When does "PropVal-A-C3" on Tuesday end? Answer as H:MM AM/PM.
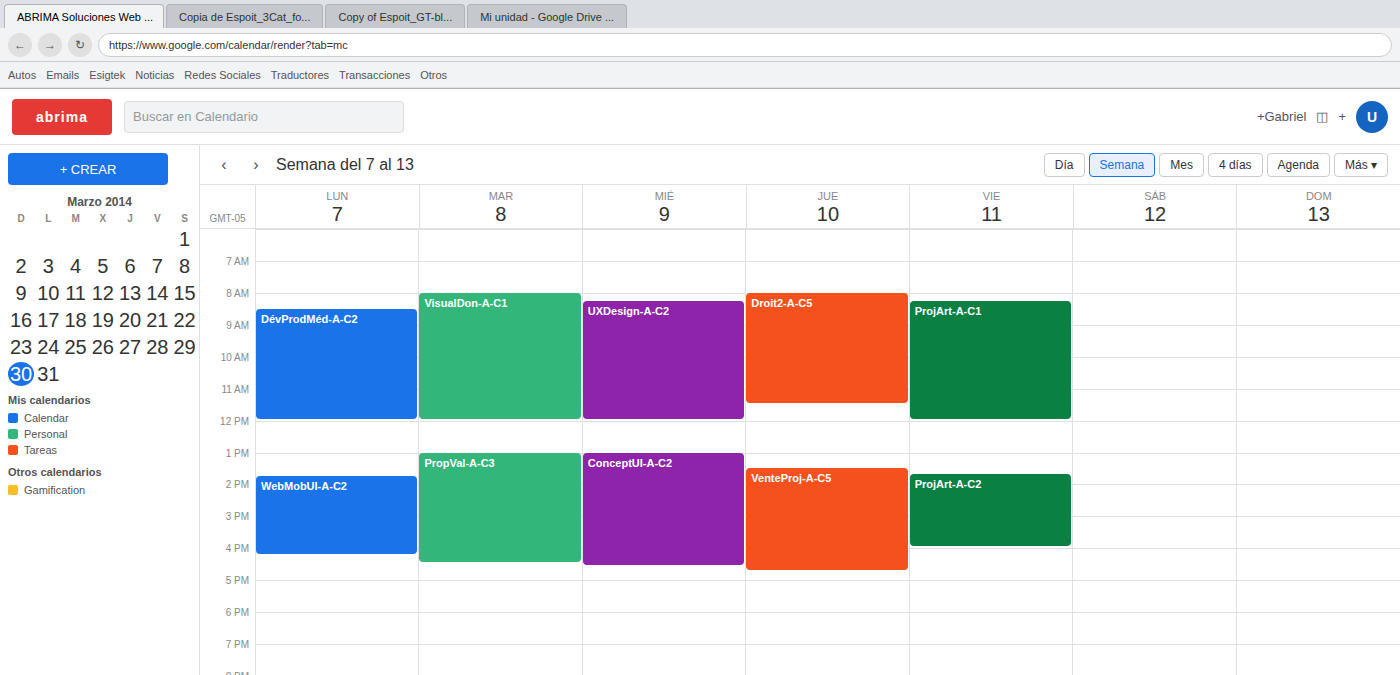
4:30 PM